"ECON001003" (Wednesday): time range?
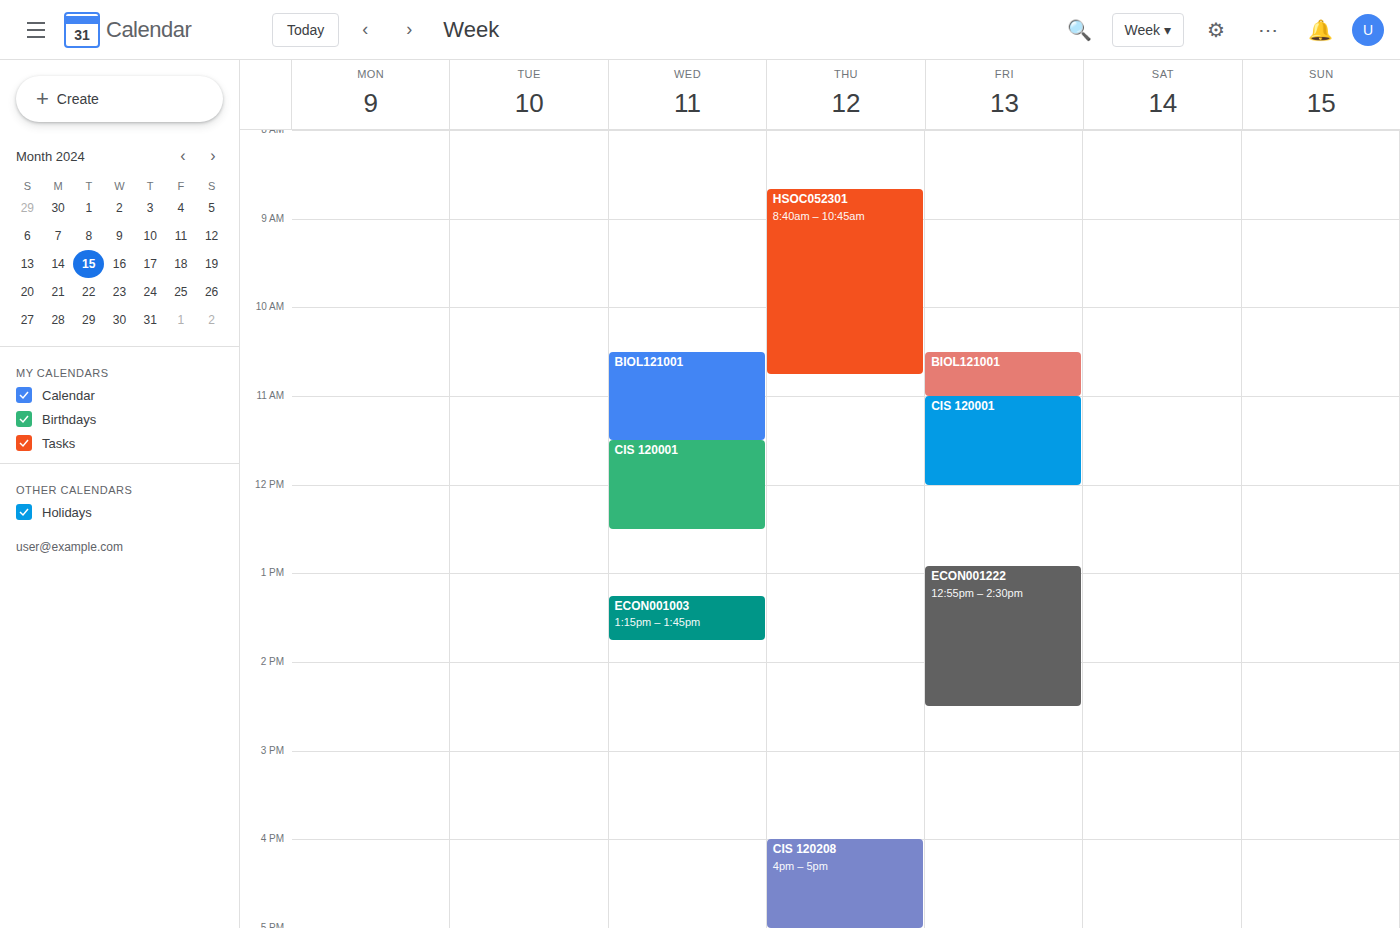
13:15 to 13:45